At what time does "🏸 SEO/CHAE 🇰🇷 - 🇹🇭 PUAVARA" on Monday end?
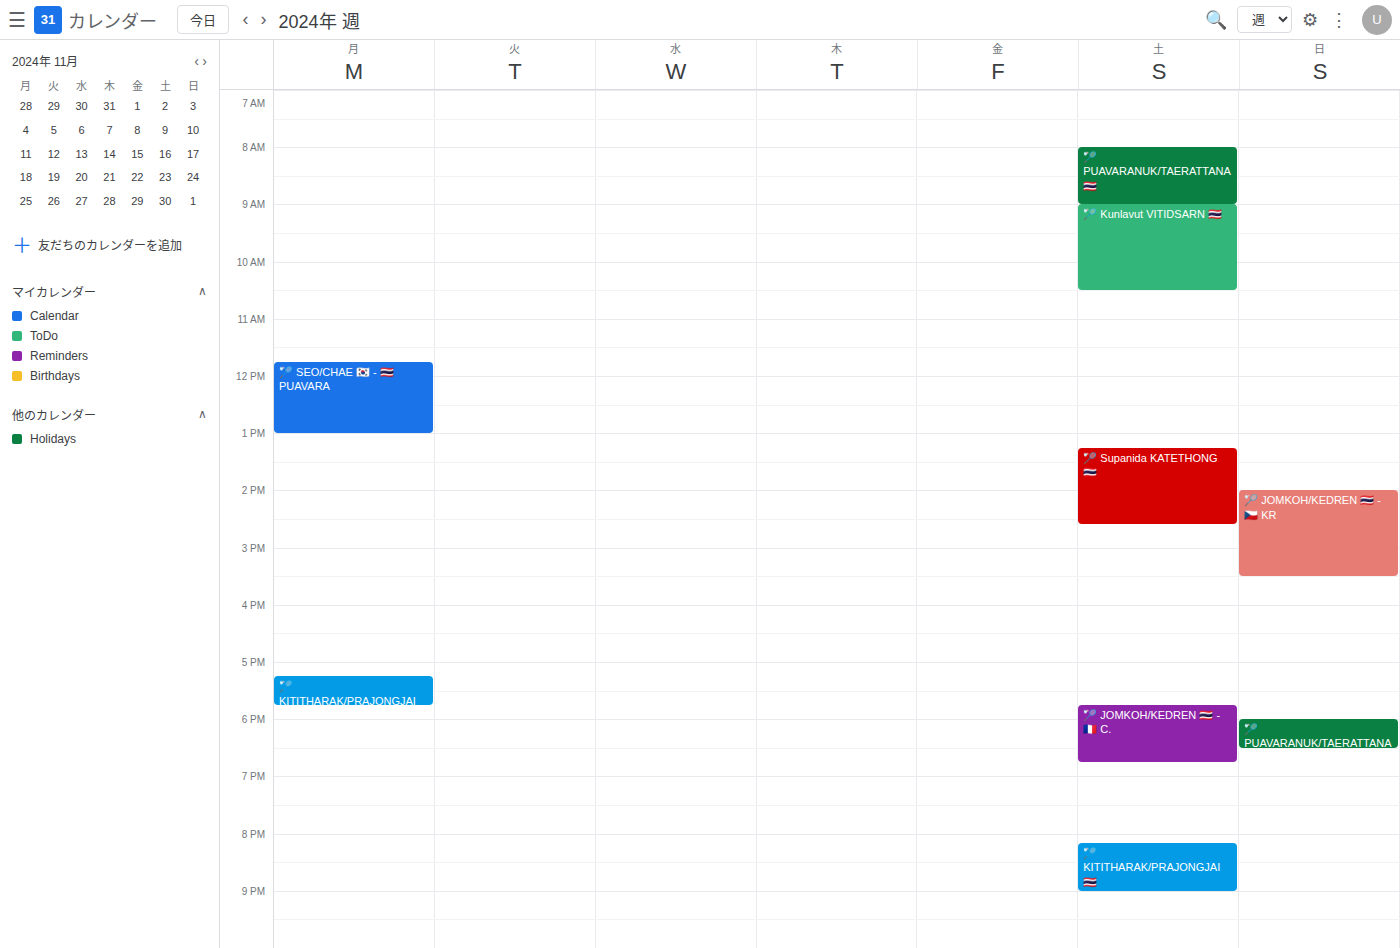
1:00 PM